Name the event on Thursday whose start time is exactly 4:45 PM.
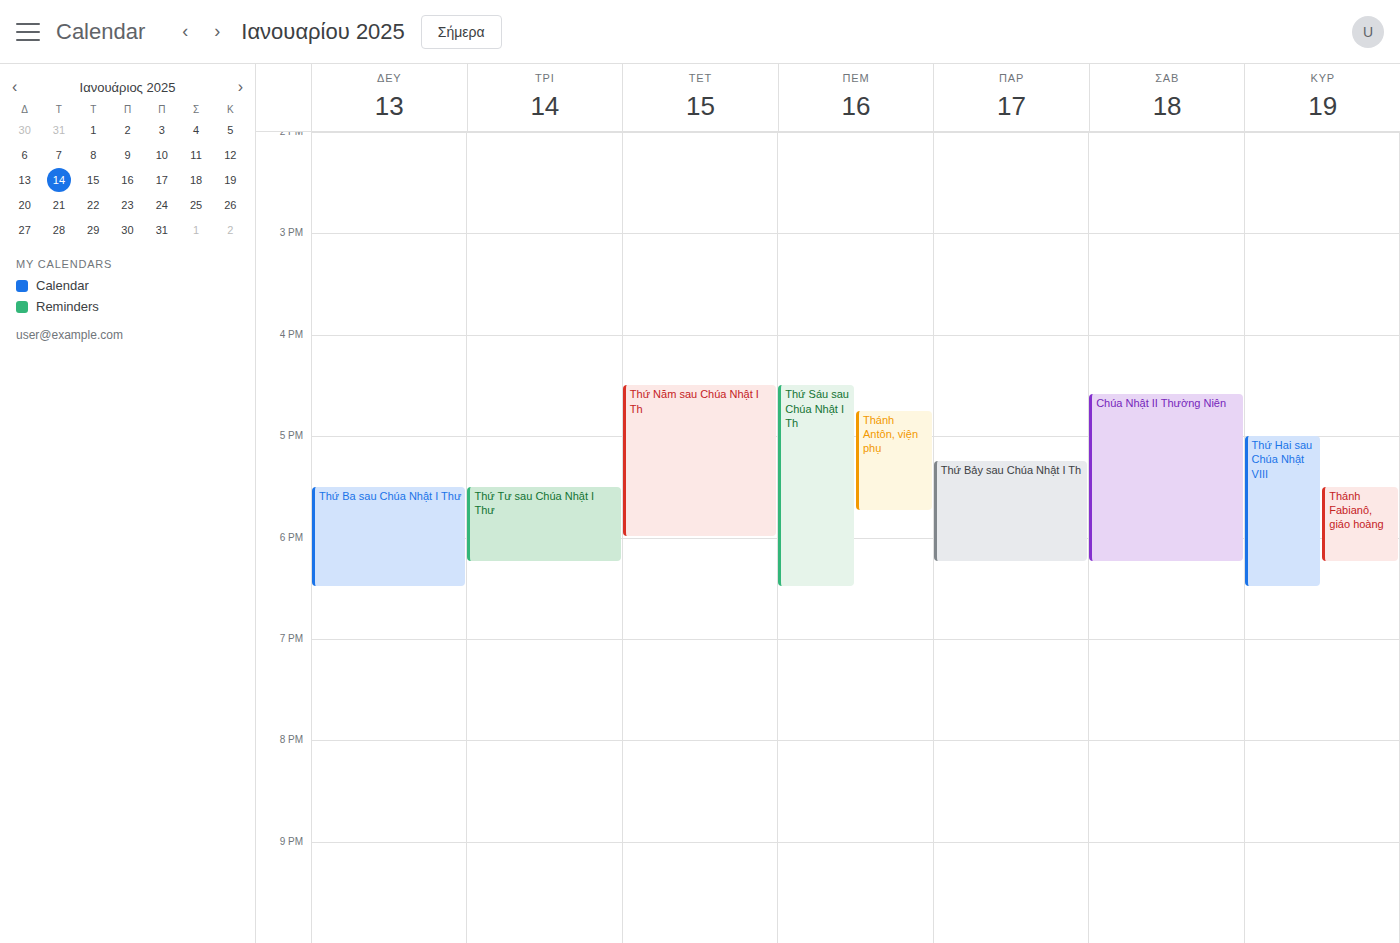
"Thánh Antôn, viện phụ"